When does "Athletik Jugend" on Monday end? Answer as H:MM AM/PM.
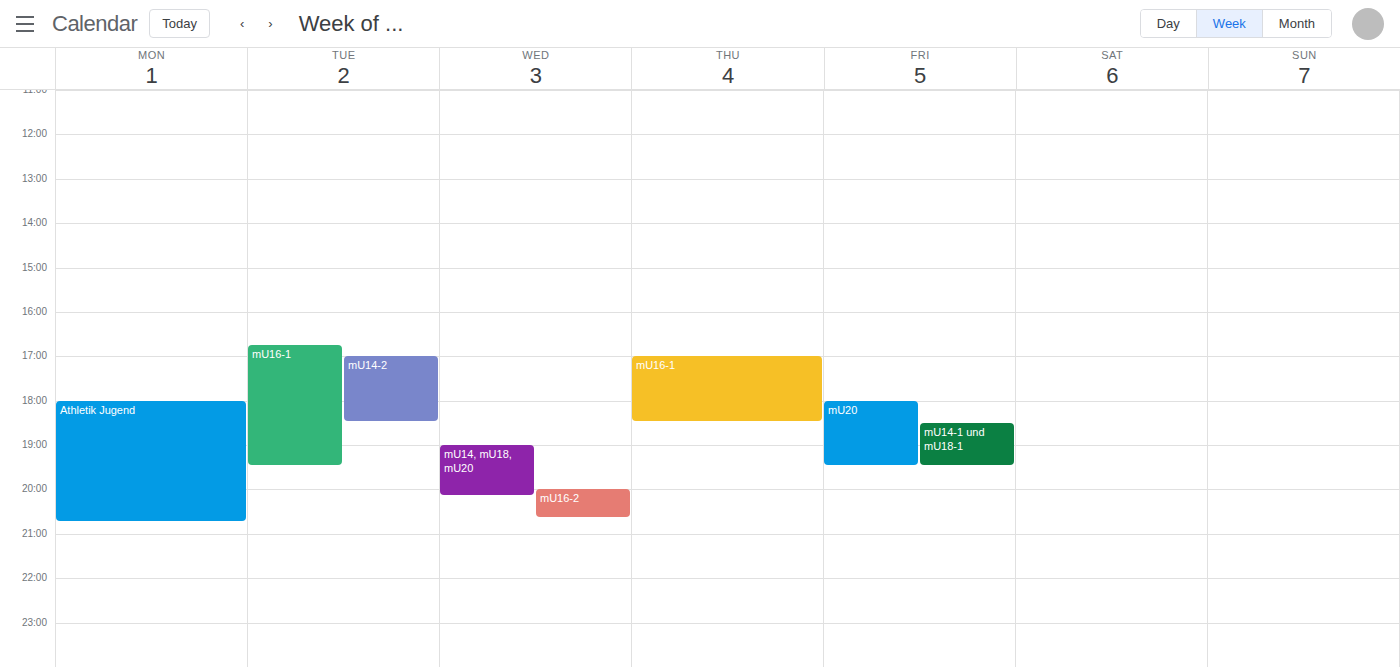
8:45 PM